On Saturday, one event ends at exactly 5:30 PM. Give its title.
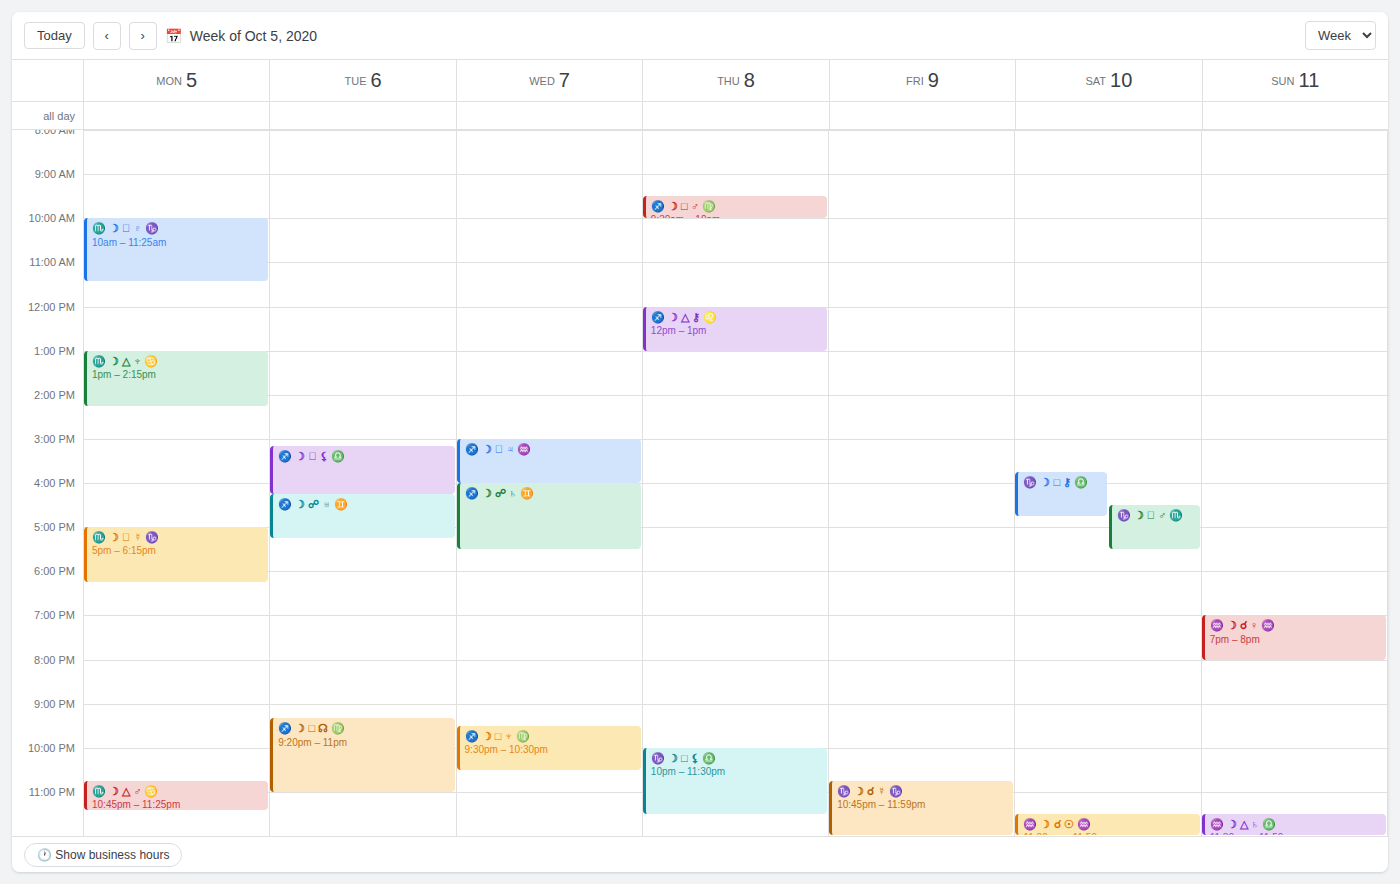
"♑️ ☽ ⚹ ♂ ♏️"